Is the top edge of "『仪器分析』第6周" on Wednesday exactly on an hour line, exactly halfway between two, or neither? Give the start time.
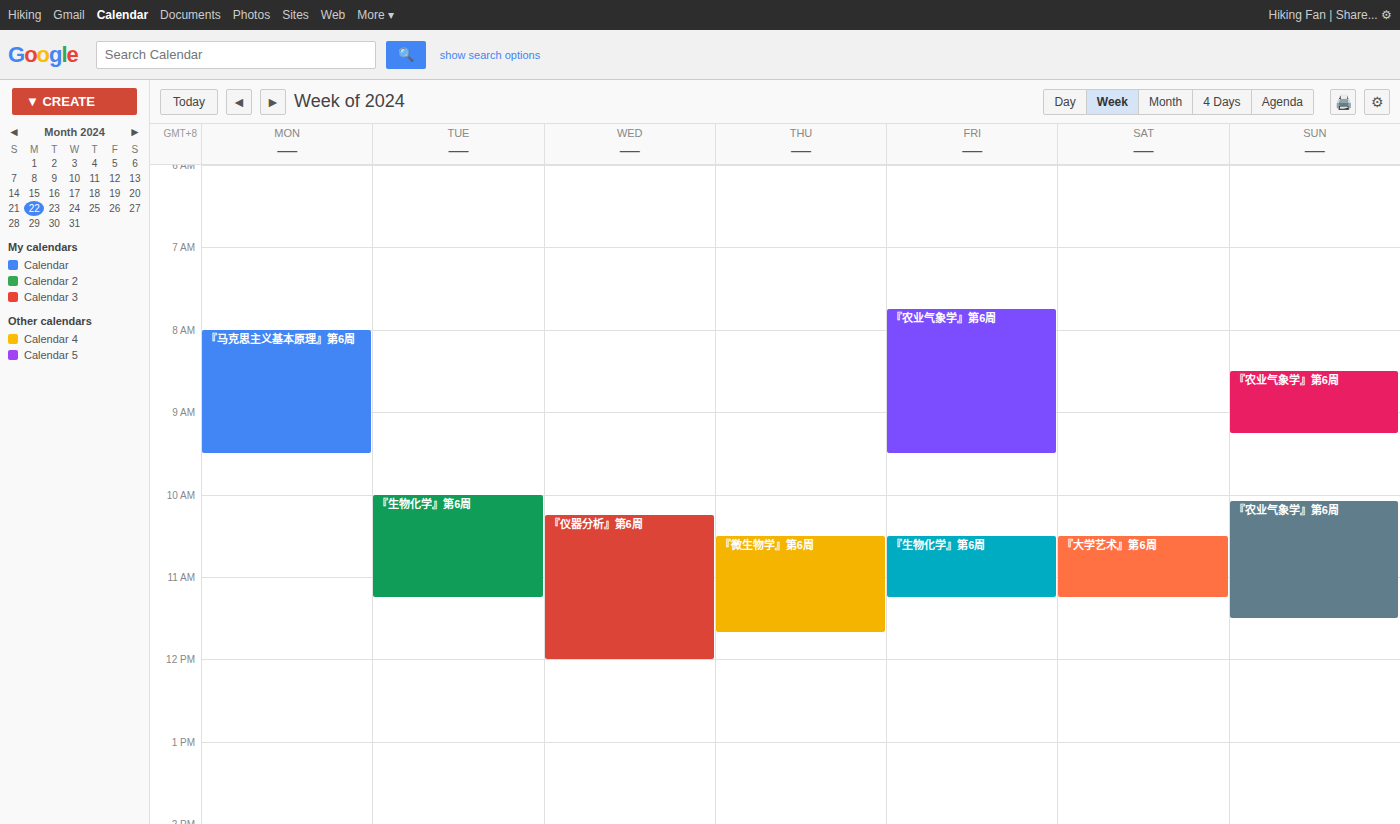
10:15 AM -- neither: a quarter of the way from the 10 AM line to the 11 AM line.